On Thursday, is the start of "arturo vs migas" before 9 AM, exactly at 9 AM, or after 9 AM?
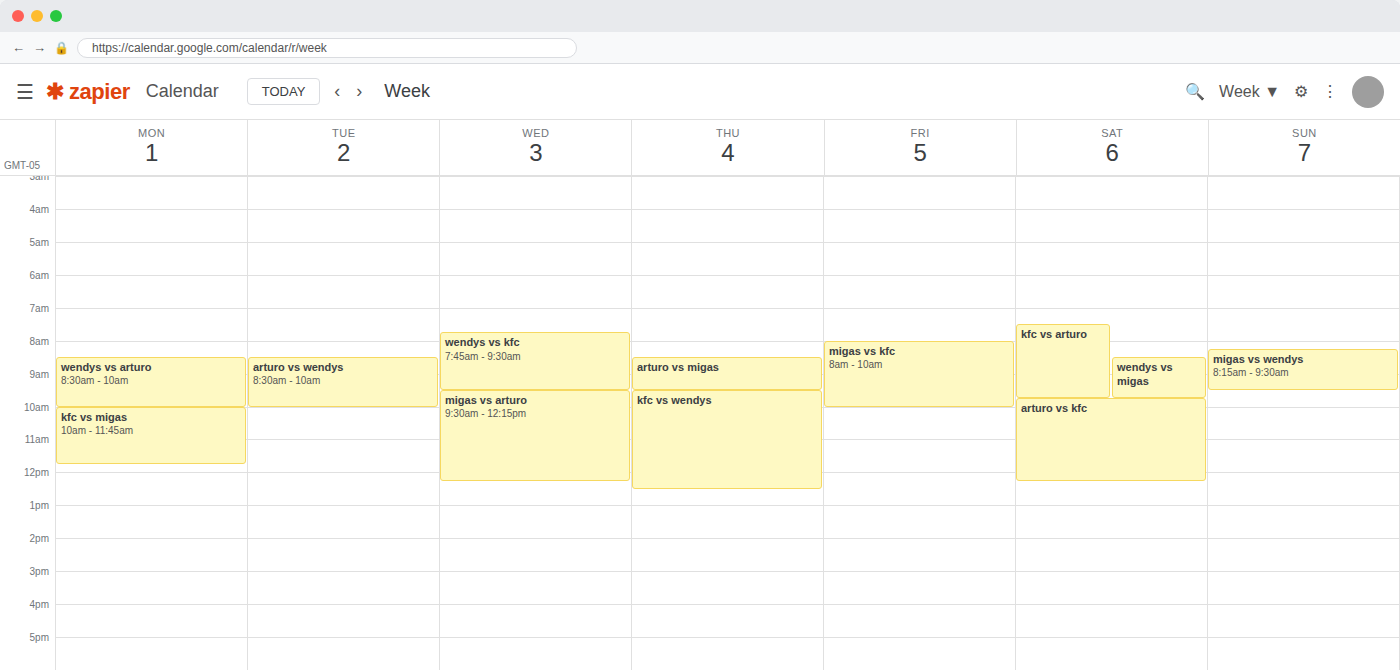
8:30 AM -- before 9 AM, 30 minutes above the 9 AM line.